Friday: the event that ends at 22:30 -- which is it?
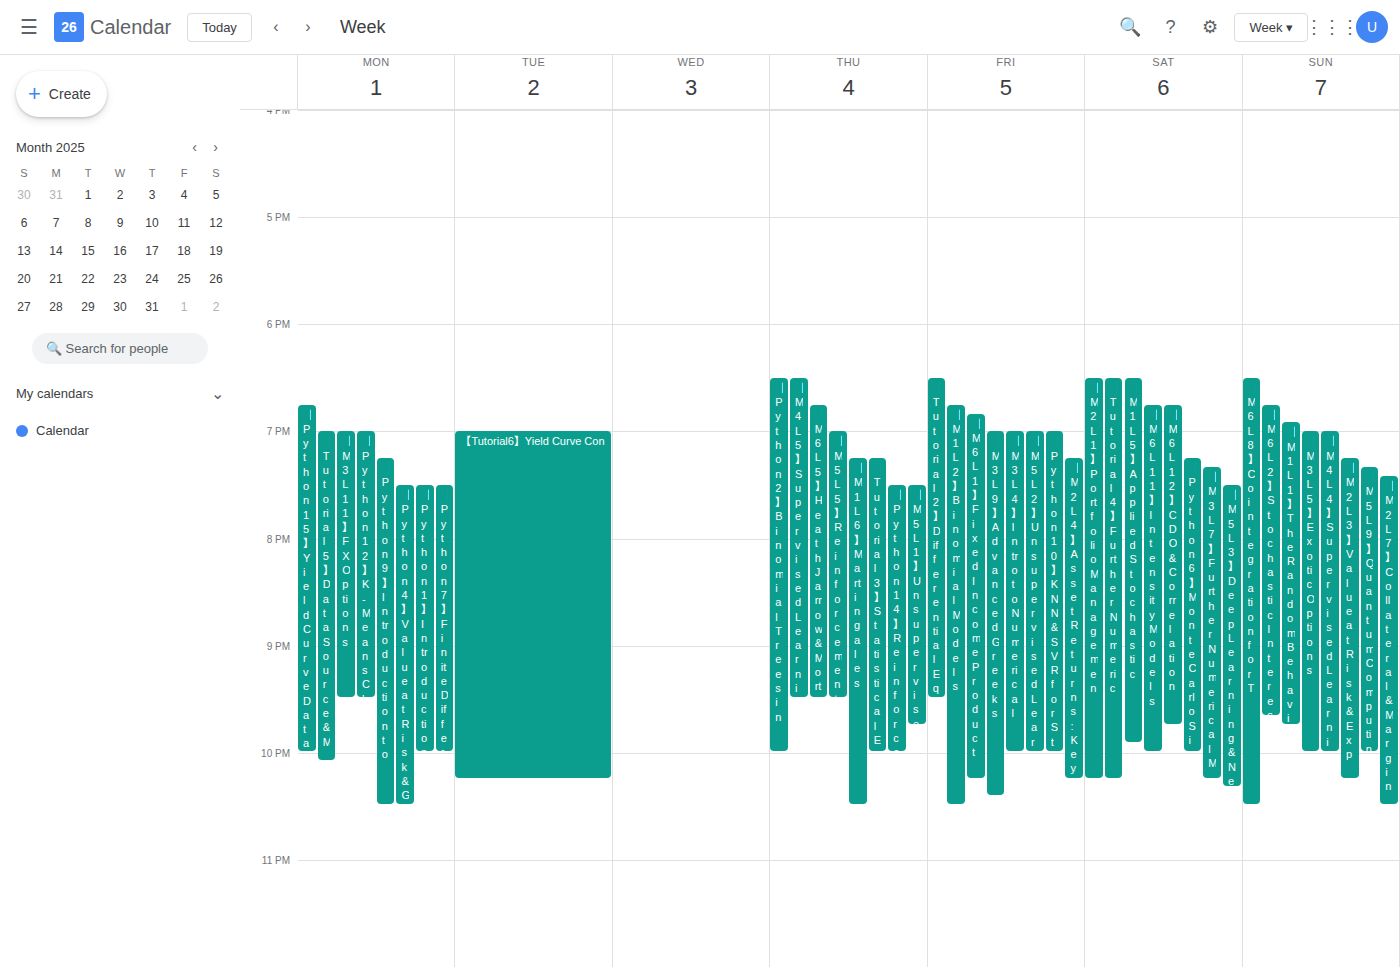
"【M1L2】 Binomial Models"